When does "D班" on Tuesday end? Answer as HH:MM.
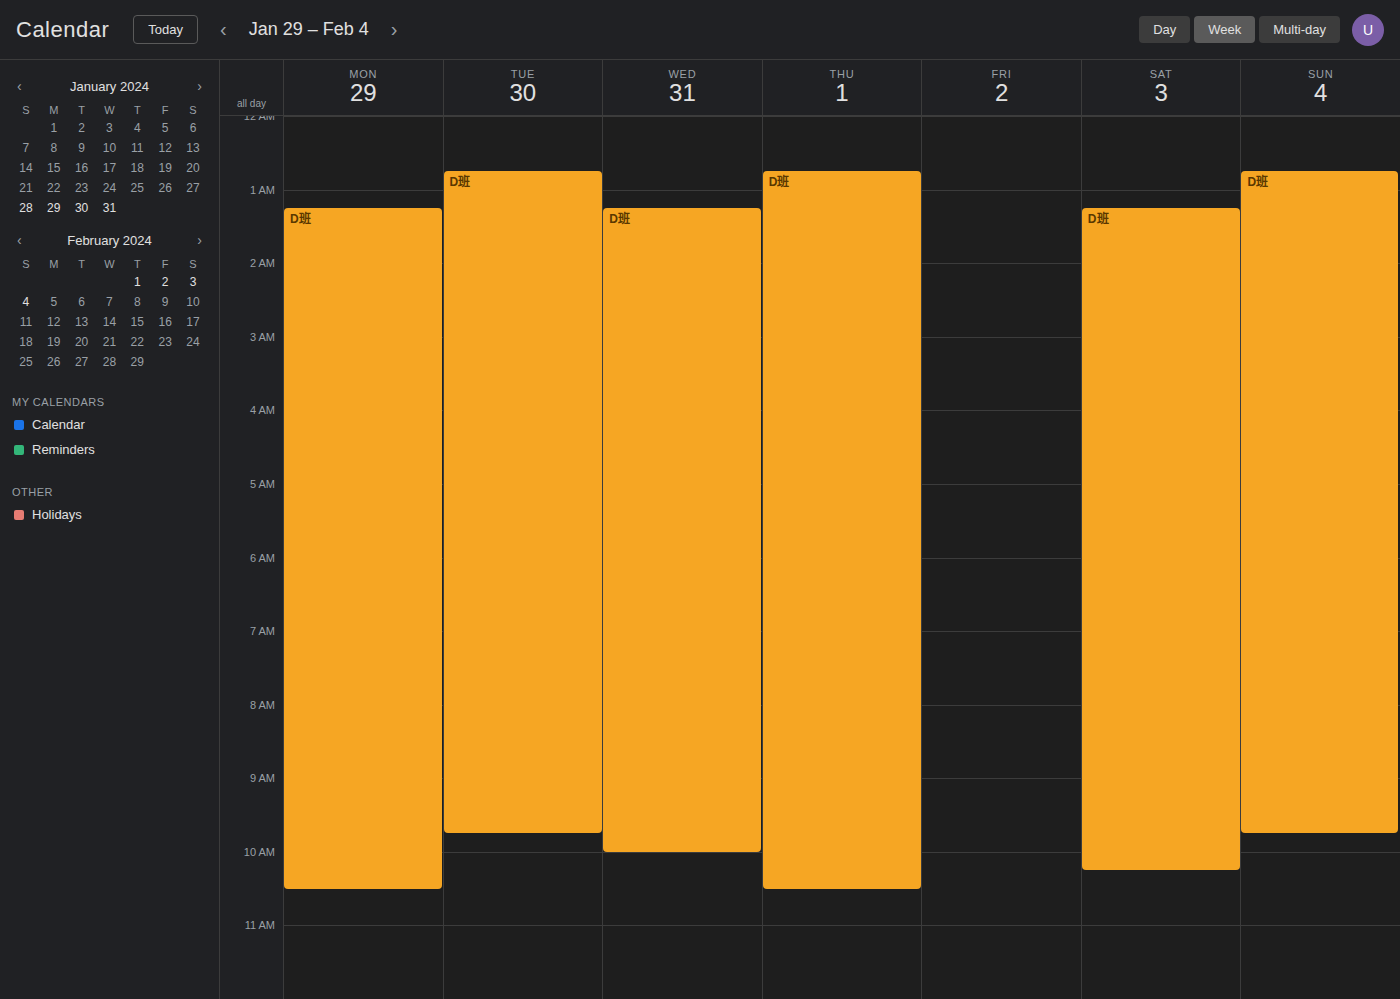
09:45